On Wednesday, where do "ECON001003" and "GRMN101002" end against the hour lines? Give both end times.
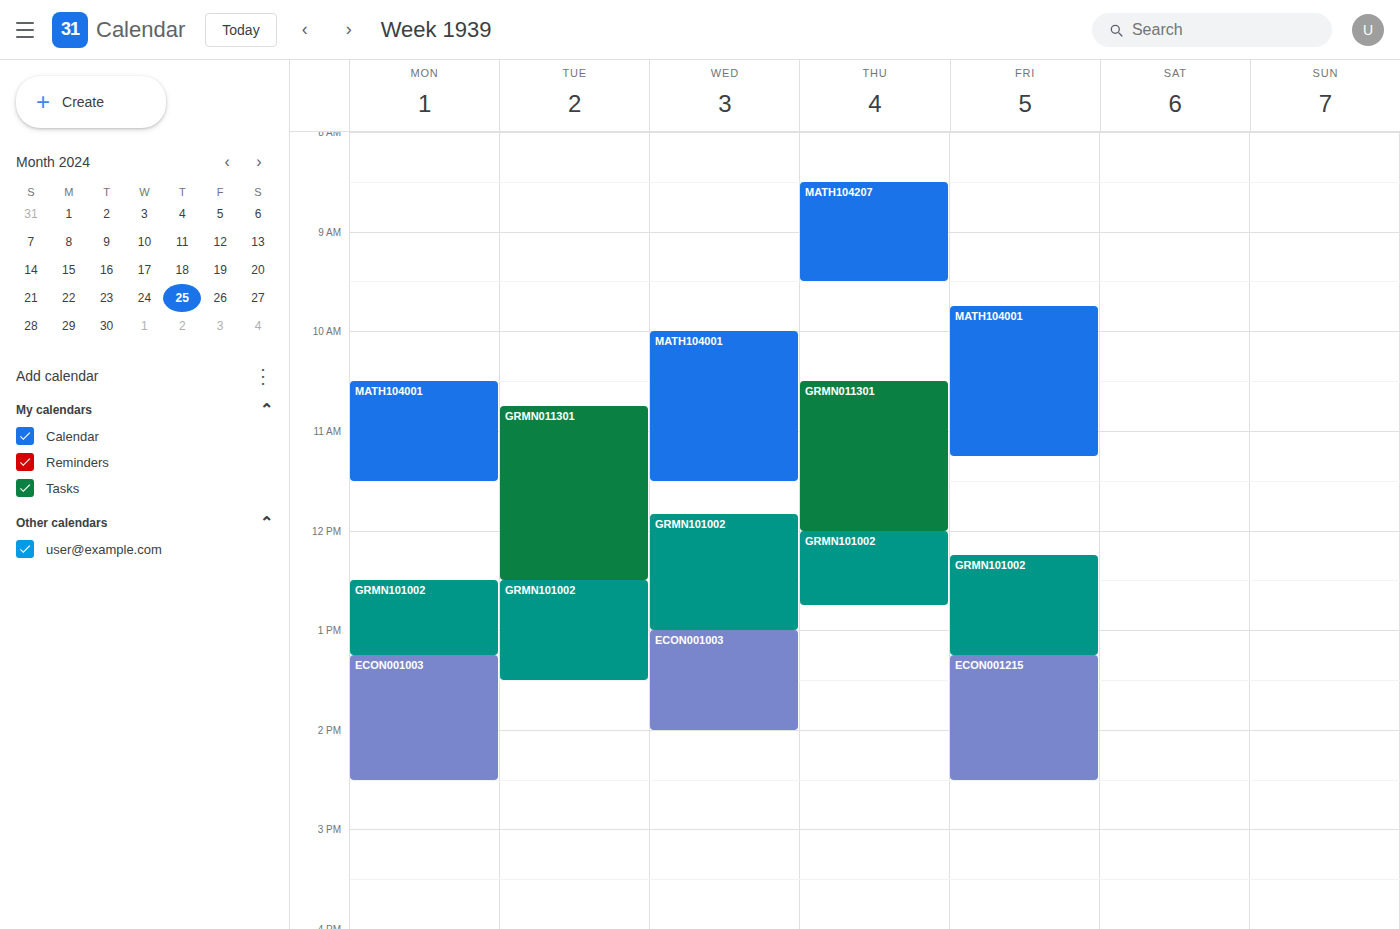
"ECON001003": 14:00, exactly on the 14:00 line. "GRMN101002": 13:00, exactly on the 13:00 line.